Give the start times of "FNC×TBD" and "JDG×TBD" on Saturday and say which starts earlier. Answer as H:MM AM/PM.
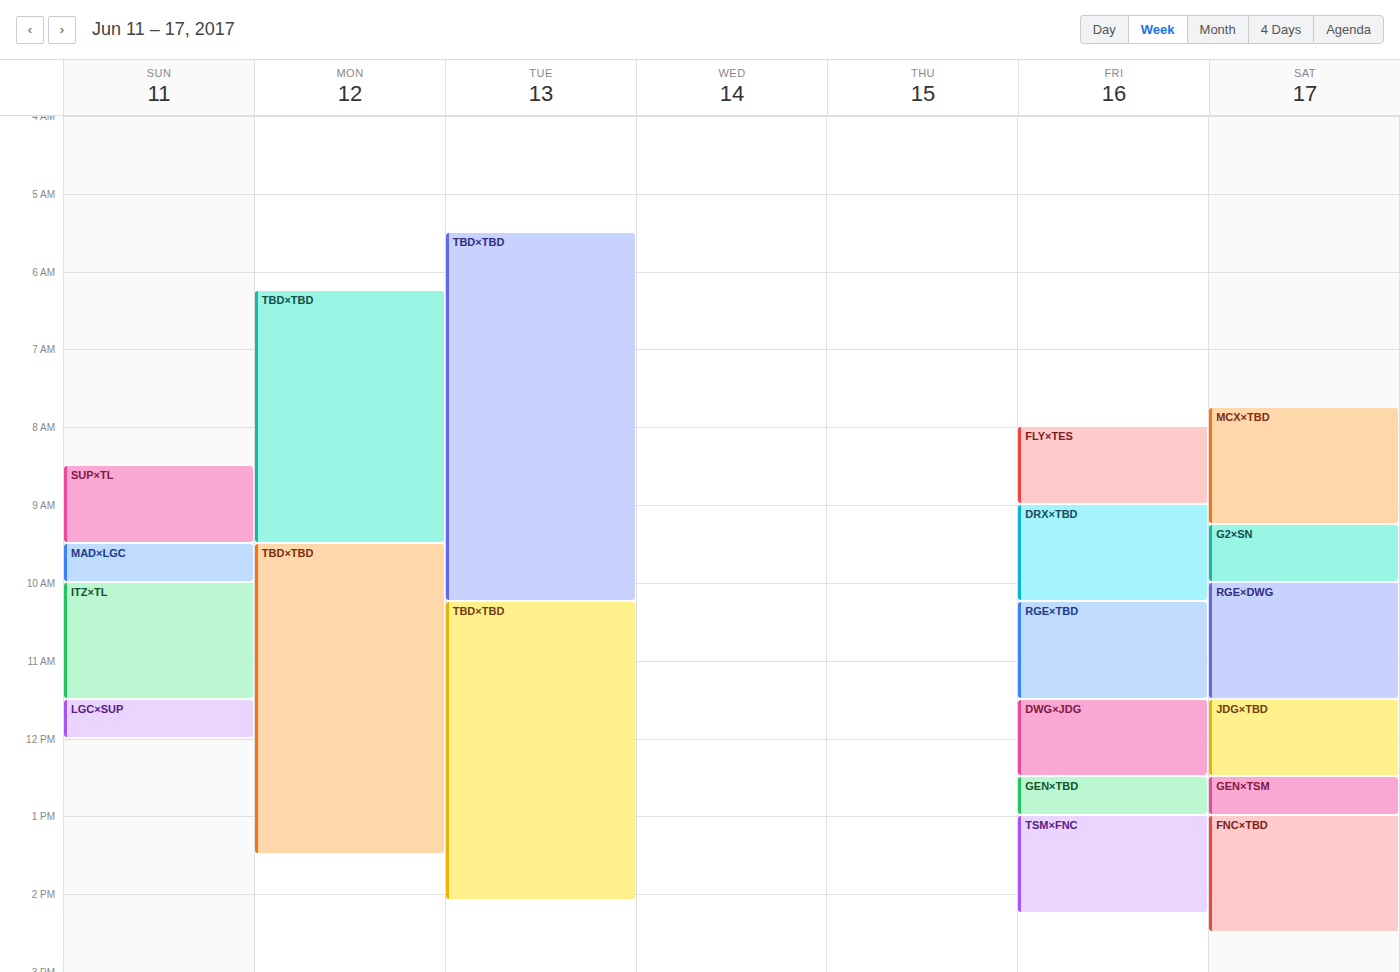
"JDG×TBD" 11:30 AM; "FNC×TBD" 1:00 PM.